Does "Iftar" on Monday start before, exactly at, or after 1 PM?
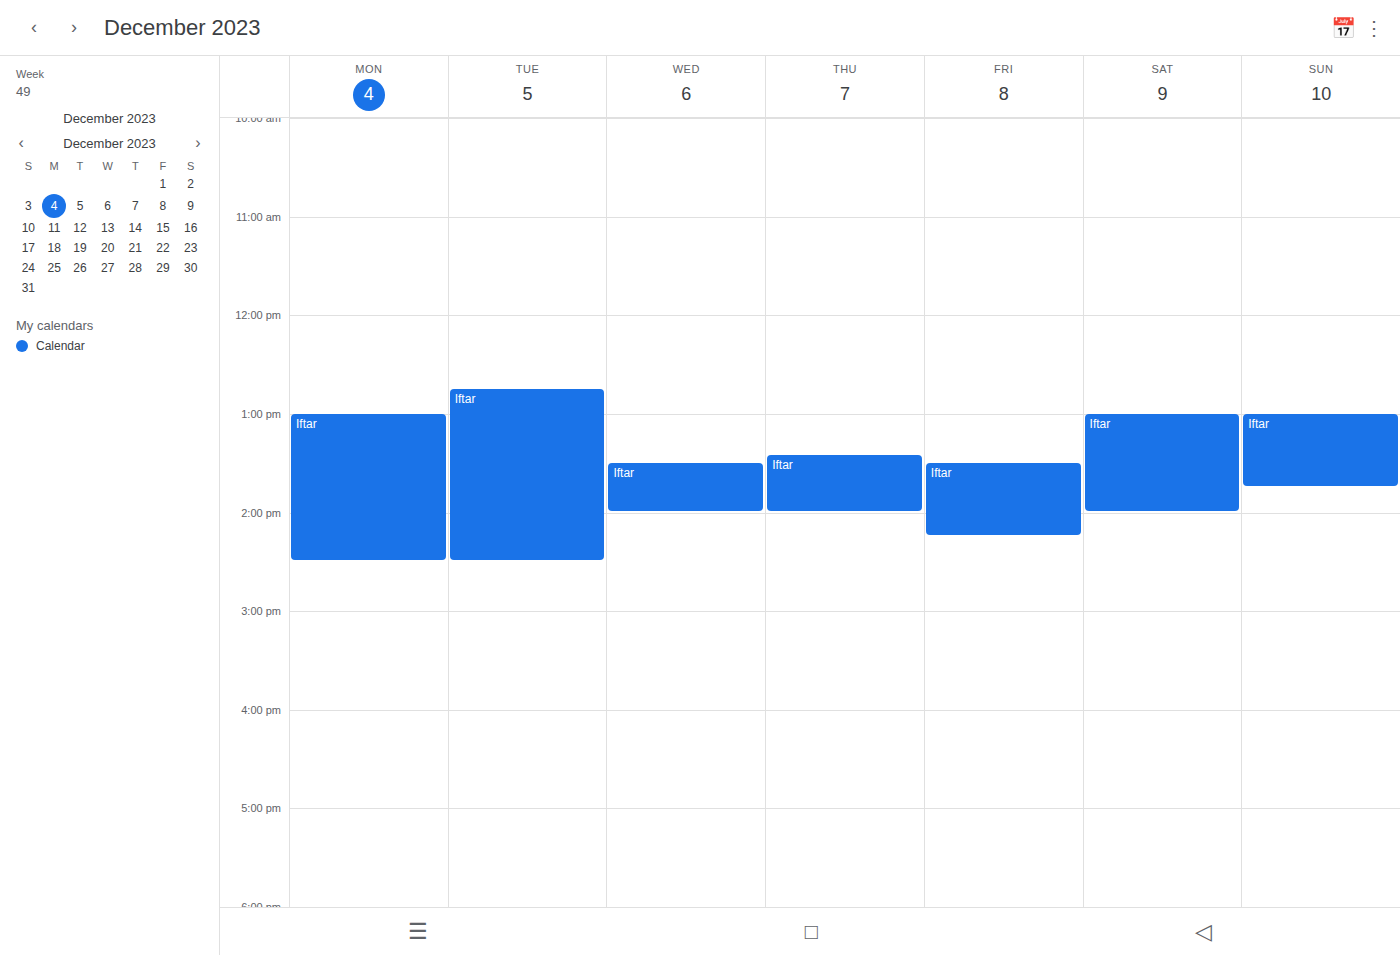
1:00 PM -- exactly at 1 PM, on the 1 PM line.